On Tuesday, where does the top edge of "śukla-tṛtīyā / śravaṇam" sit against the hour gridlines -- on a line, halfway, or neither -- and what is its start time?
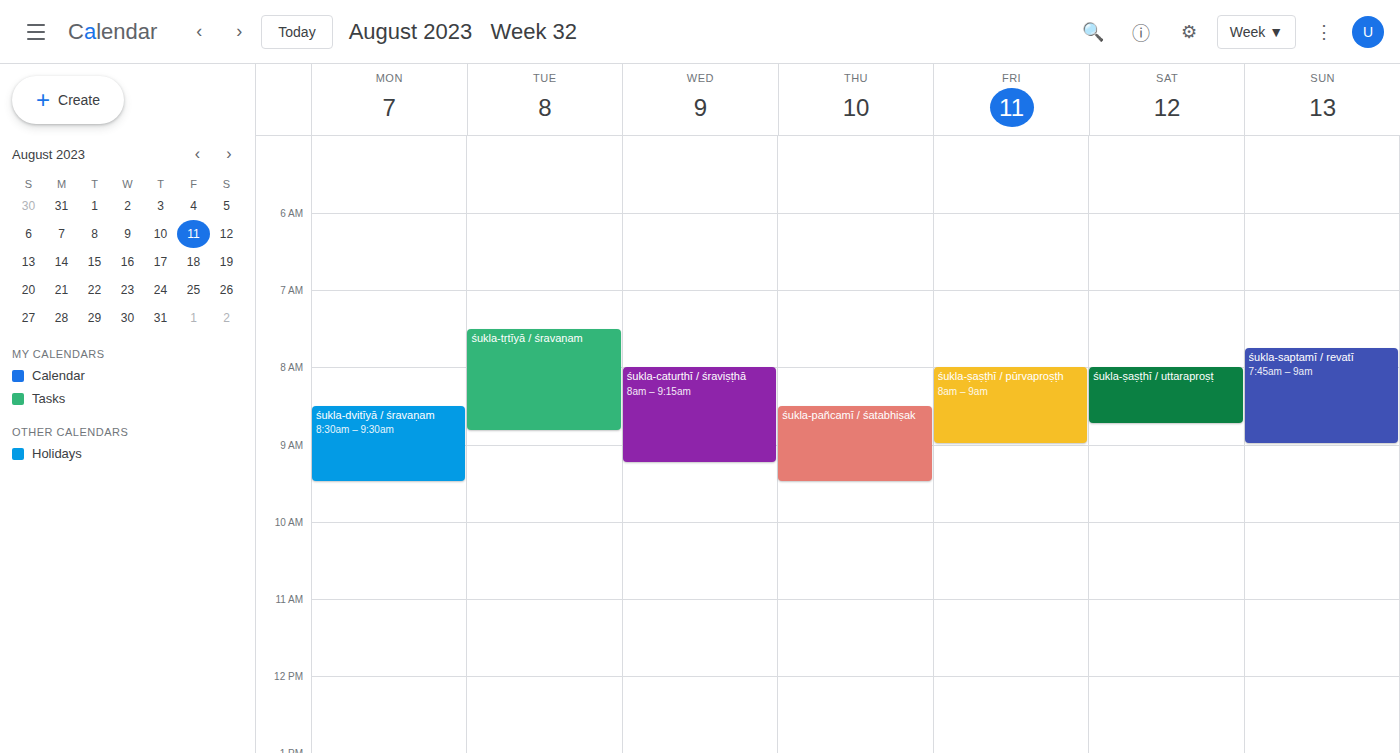
7:30 AM -- halfway between the 7 AM and 8 AM lines.